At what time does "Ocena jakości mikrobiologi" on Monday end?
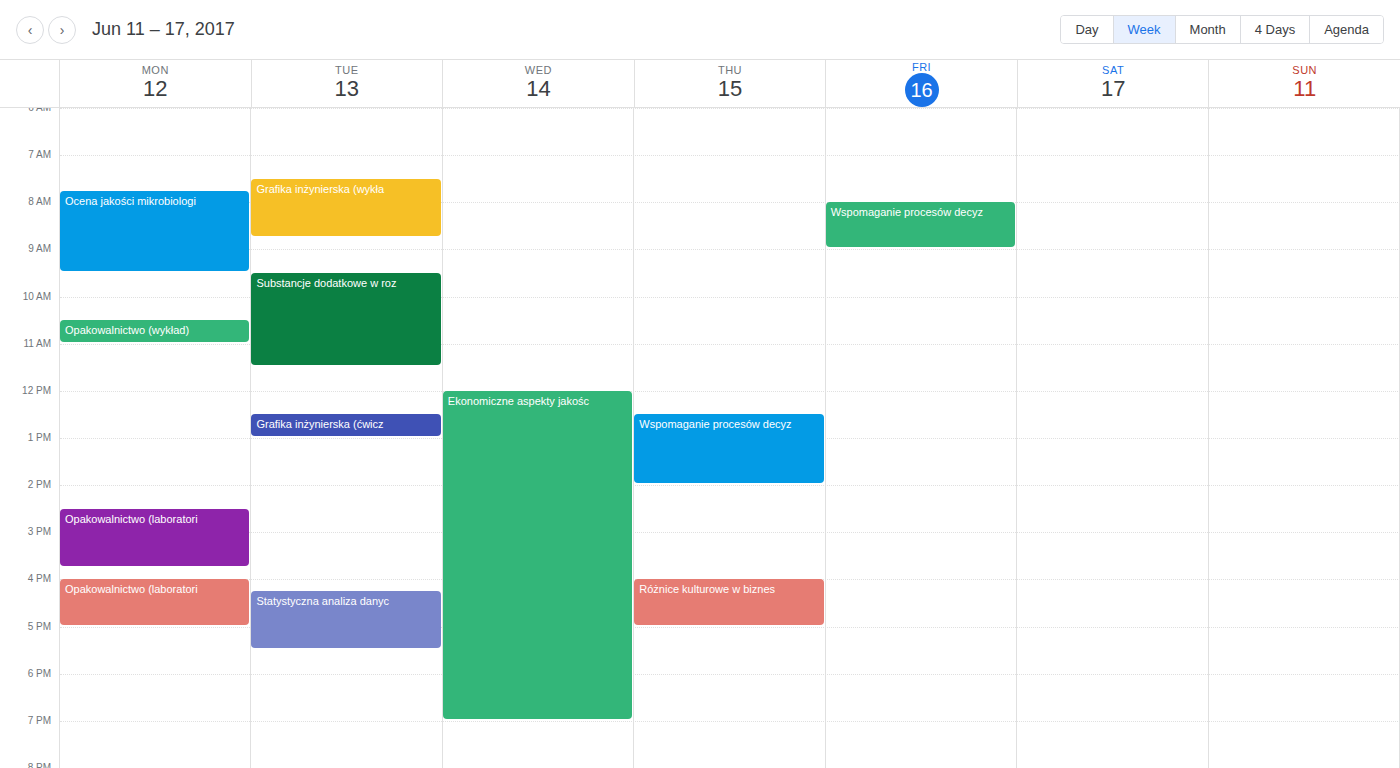
9:30 AM